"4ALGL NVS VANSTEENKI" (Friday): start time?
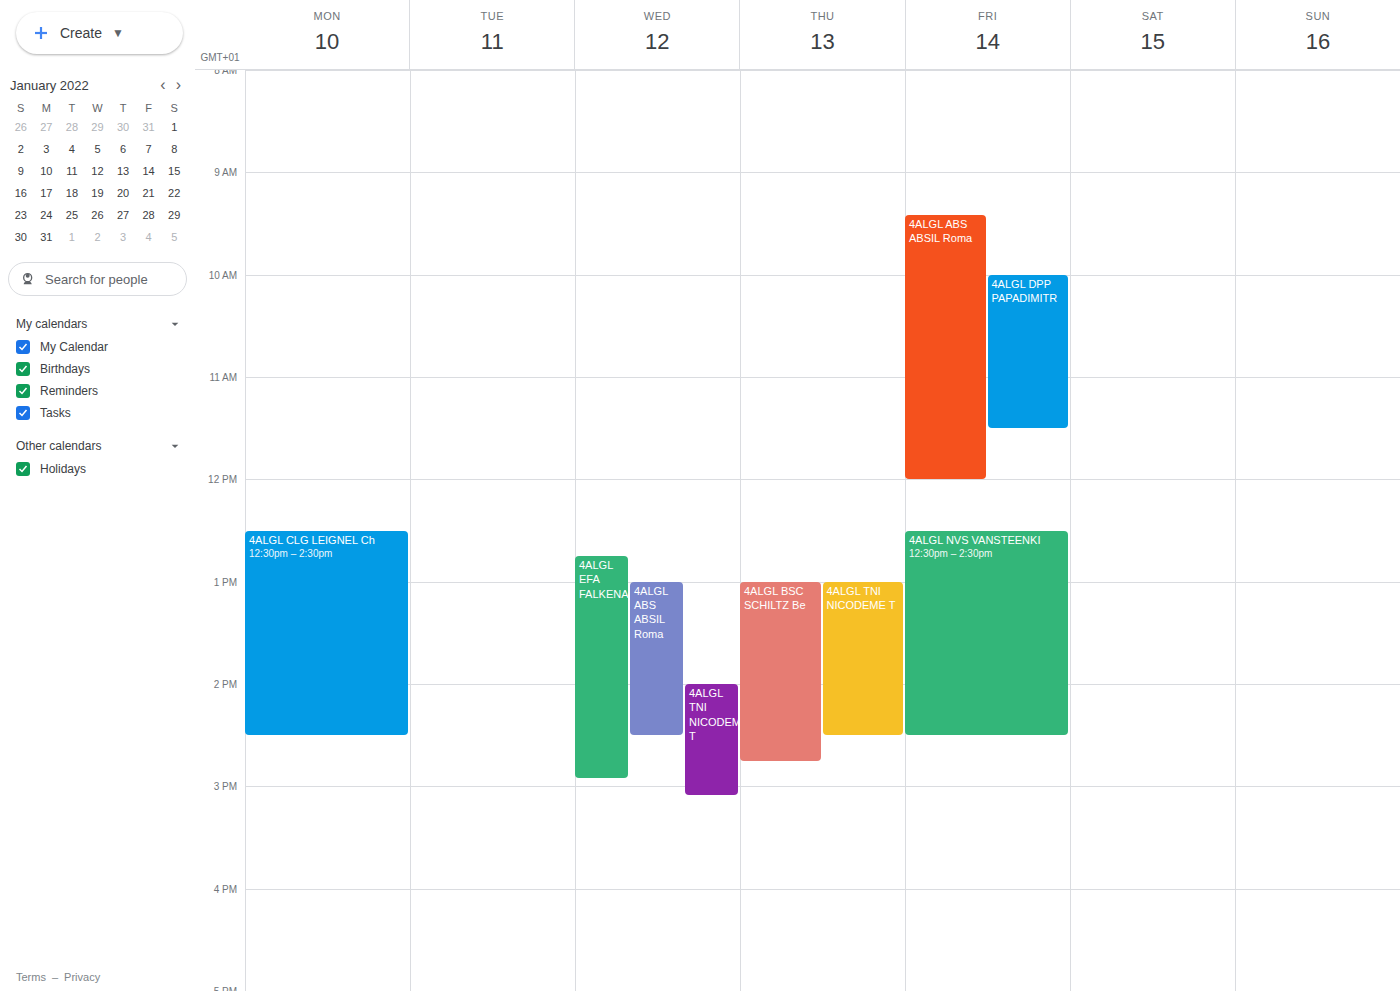
12:30 PM